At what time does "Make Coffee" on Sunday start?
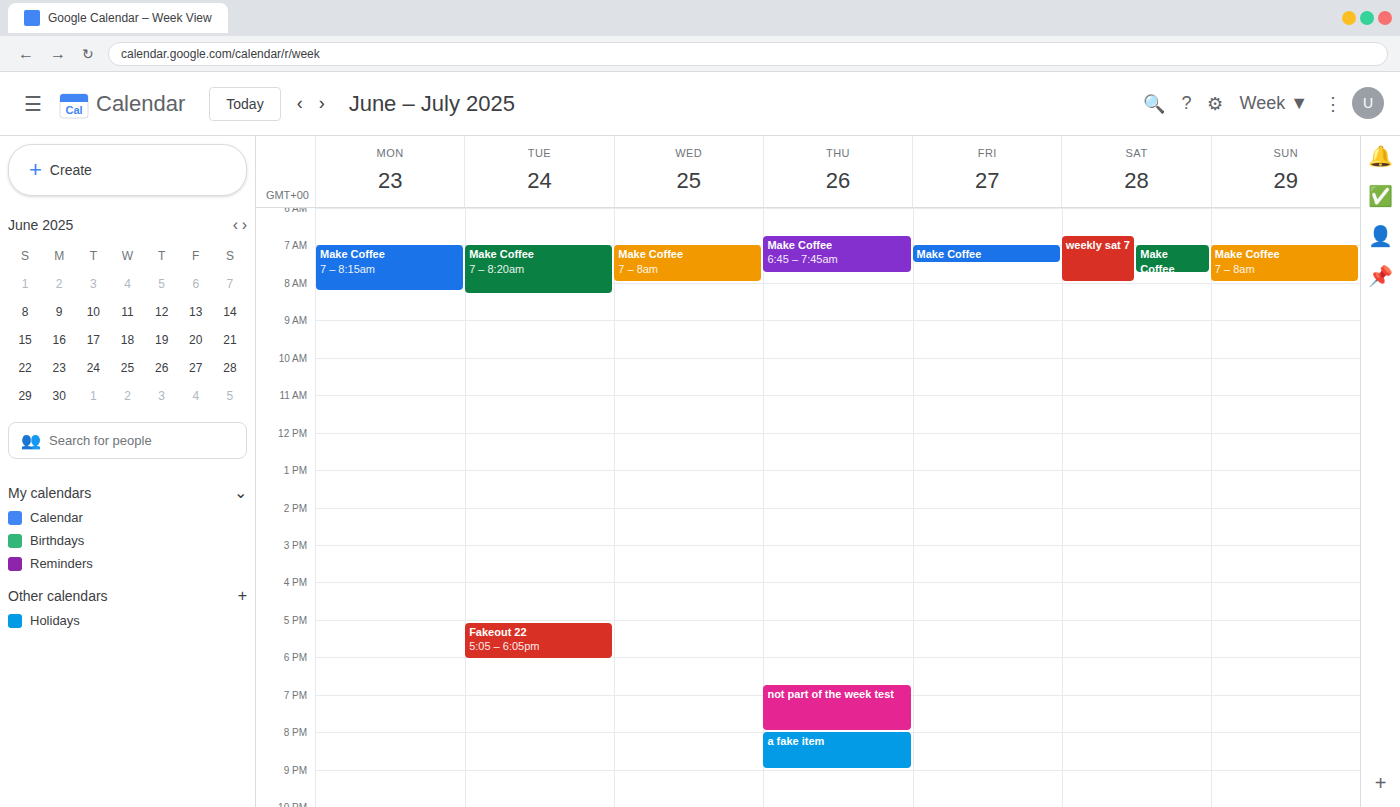
7:00 AM